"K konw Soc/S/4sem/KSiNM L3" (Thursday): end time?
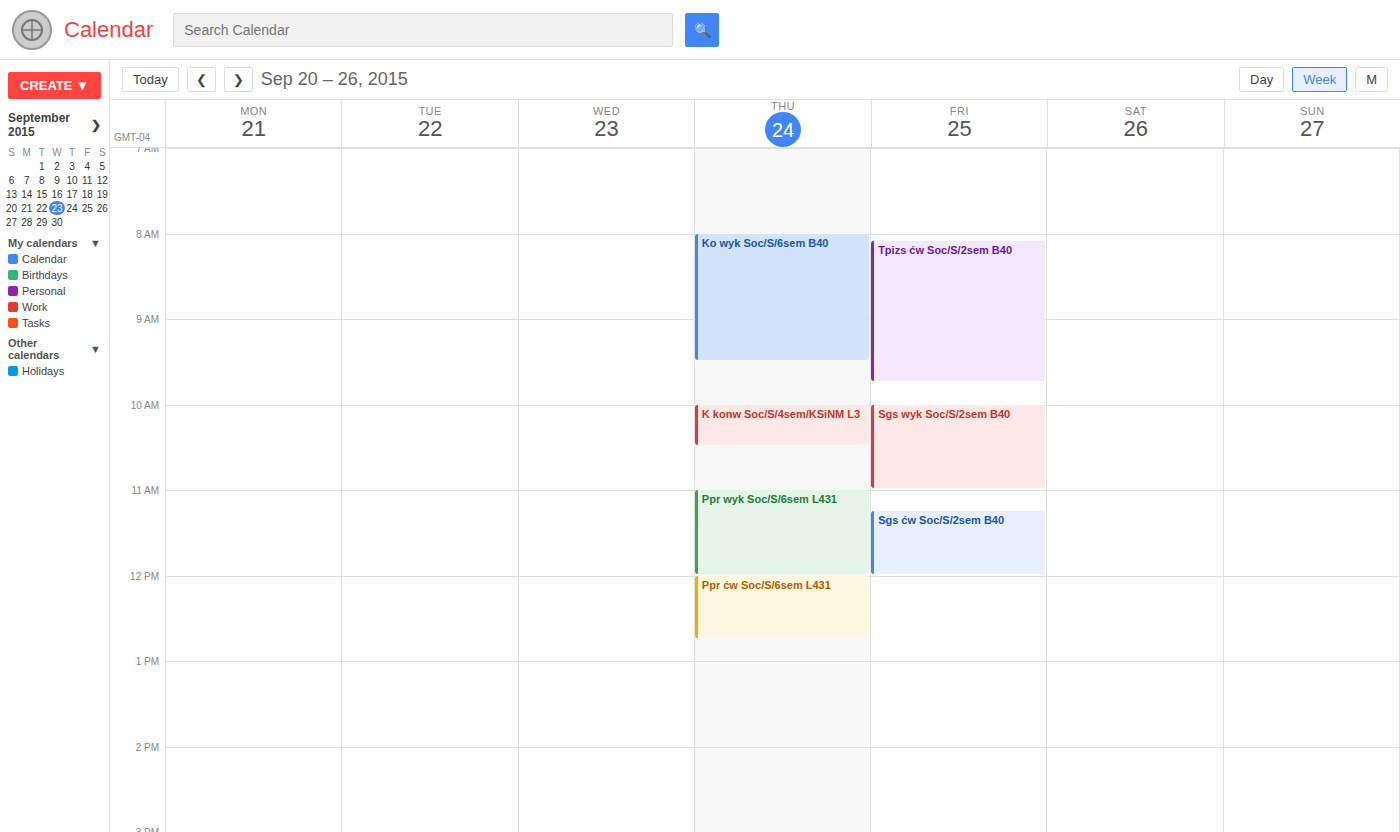
10:30 AM